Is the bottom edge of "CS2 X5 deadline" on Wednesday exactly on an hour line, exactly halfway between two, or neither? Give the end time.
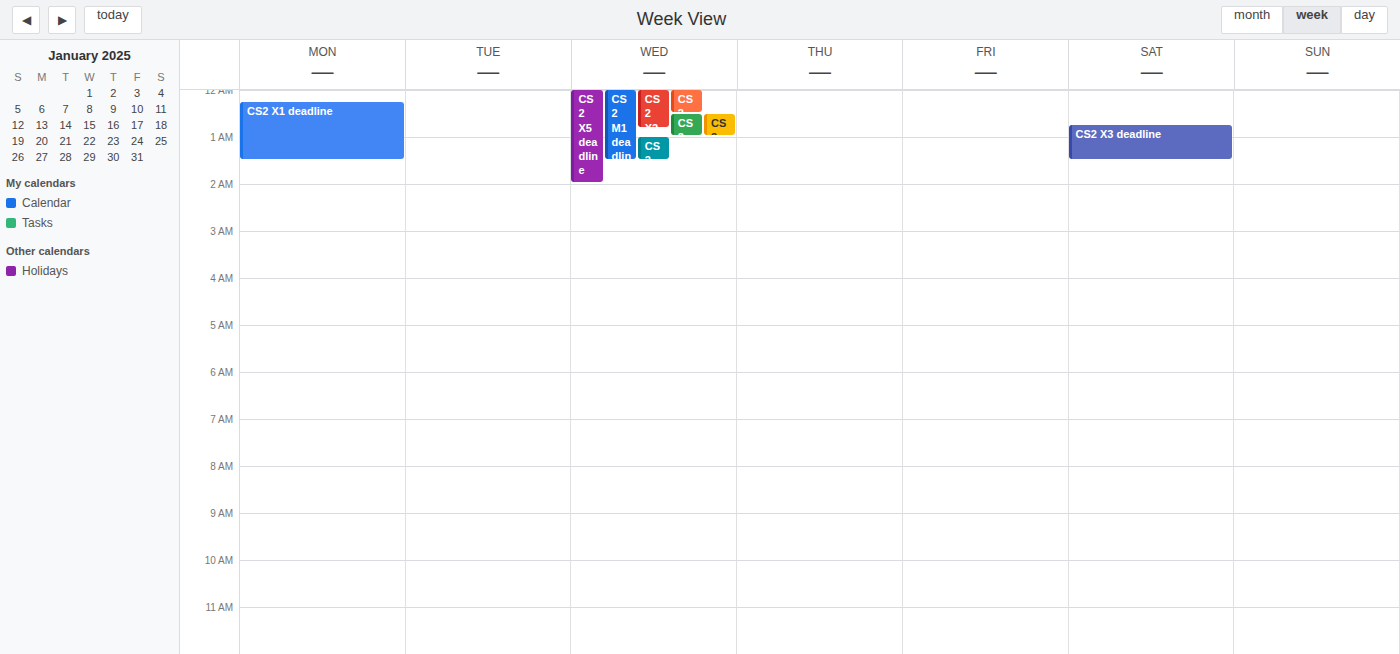
02:00 -- exactly on the 02:00 line.